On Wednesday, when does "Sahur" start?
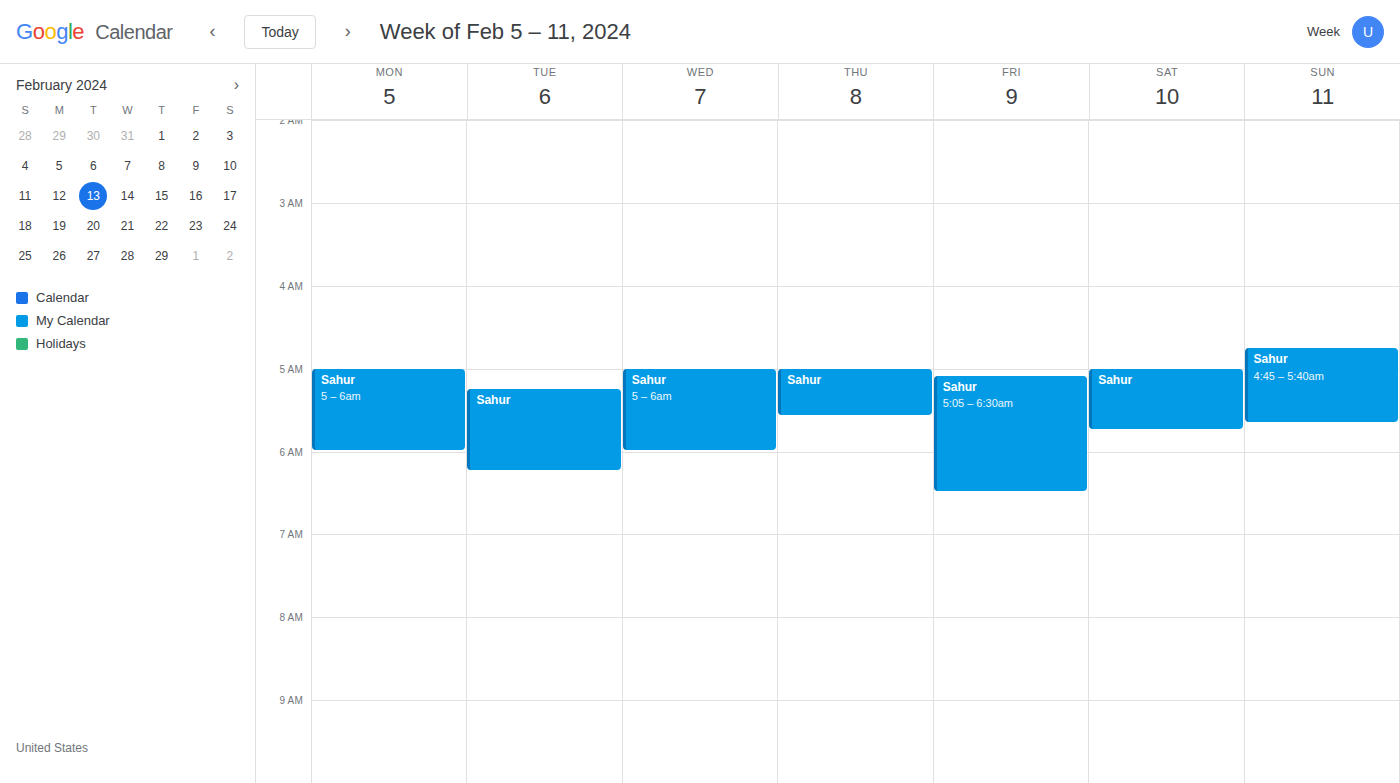
5:00 AM